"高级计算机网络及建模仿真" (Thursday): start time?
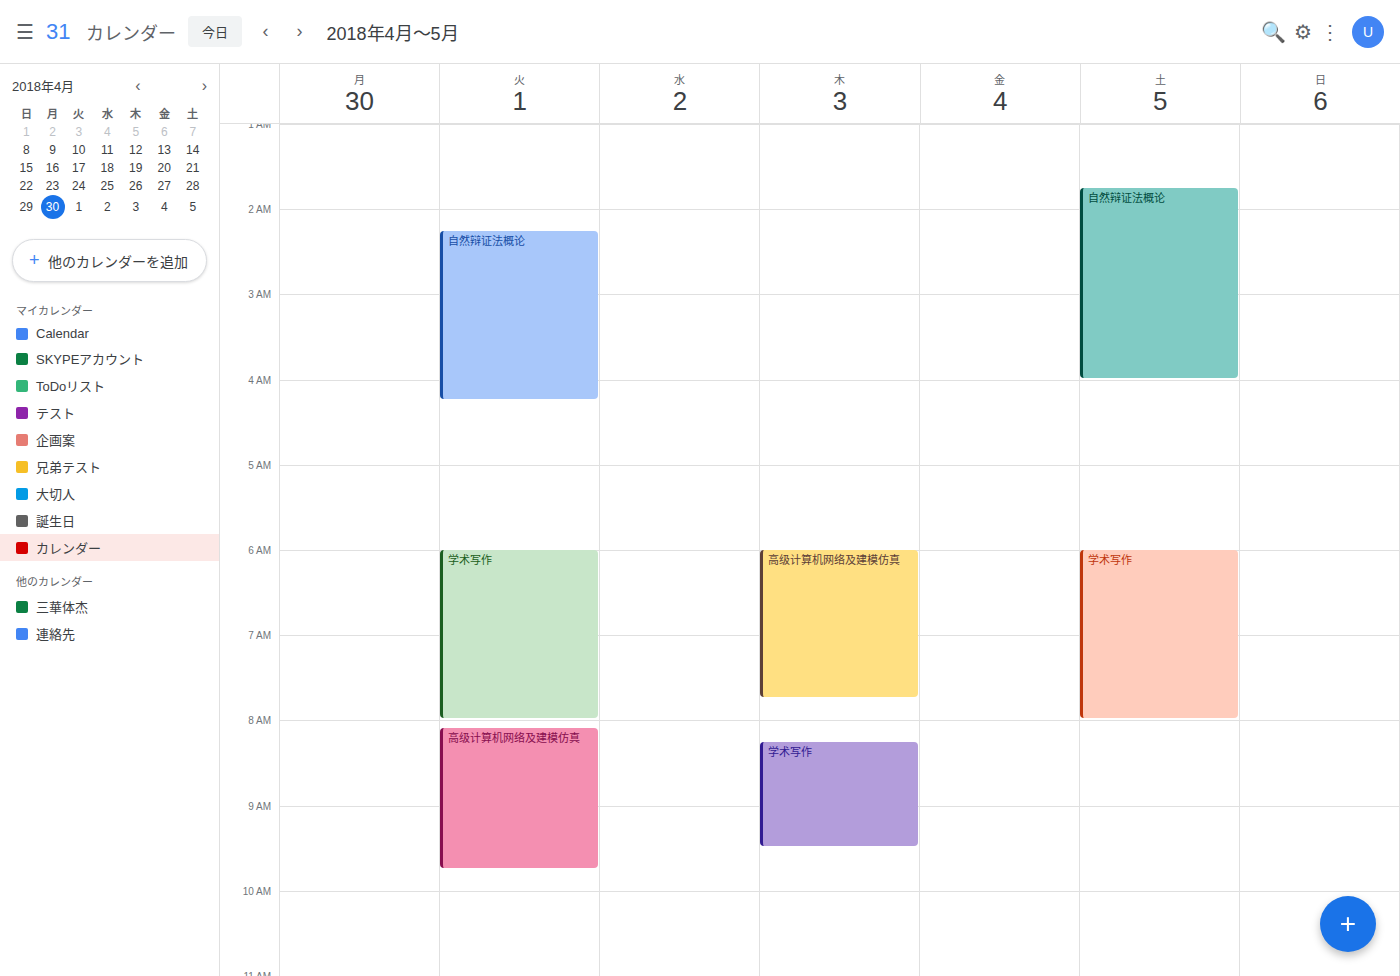
6:00 AM